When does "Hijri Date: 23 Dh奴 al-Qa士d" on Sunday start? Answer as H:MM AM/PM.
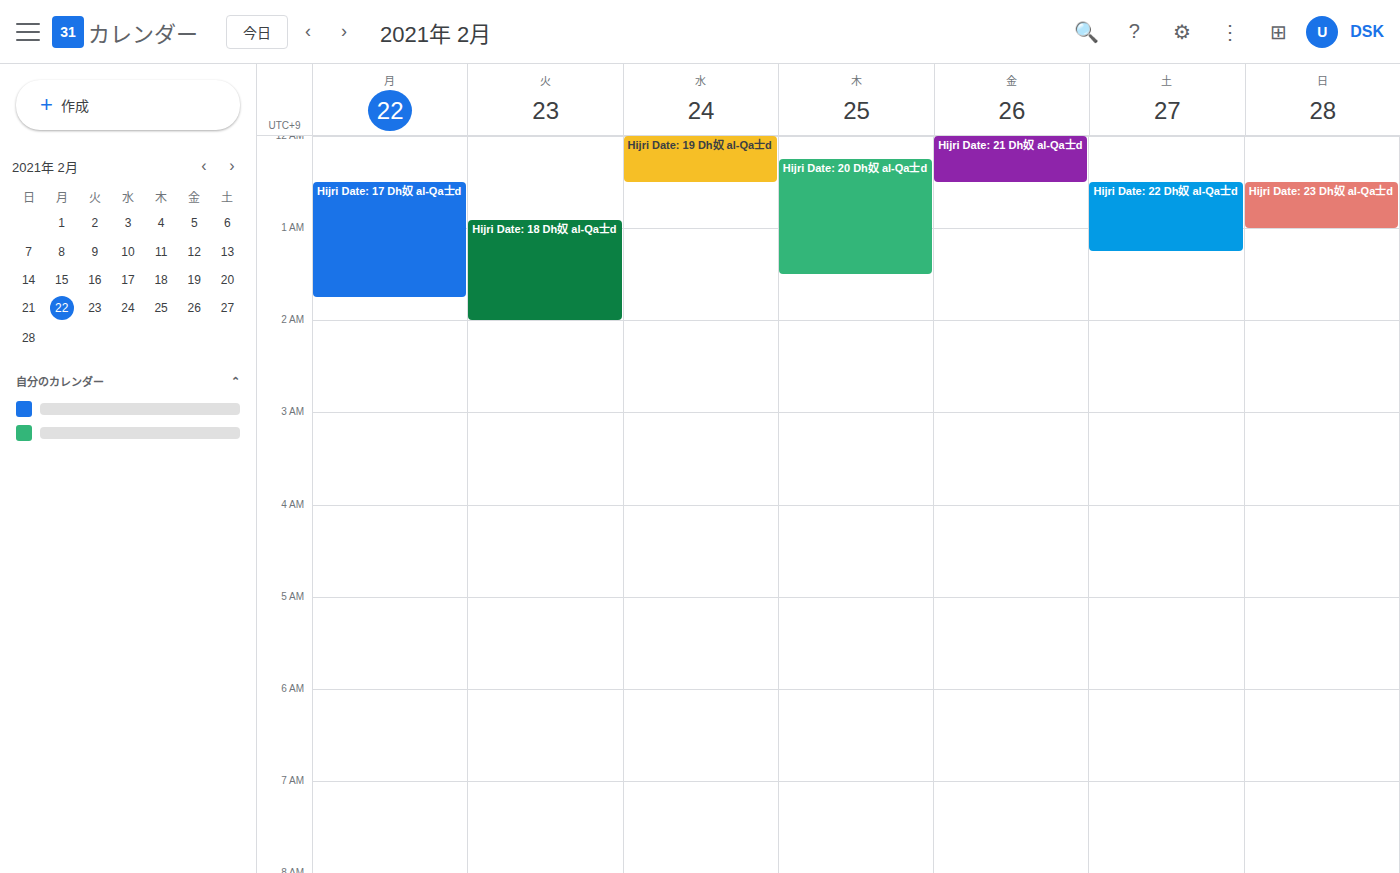
12:30 AM